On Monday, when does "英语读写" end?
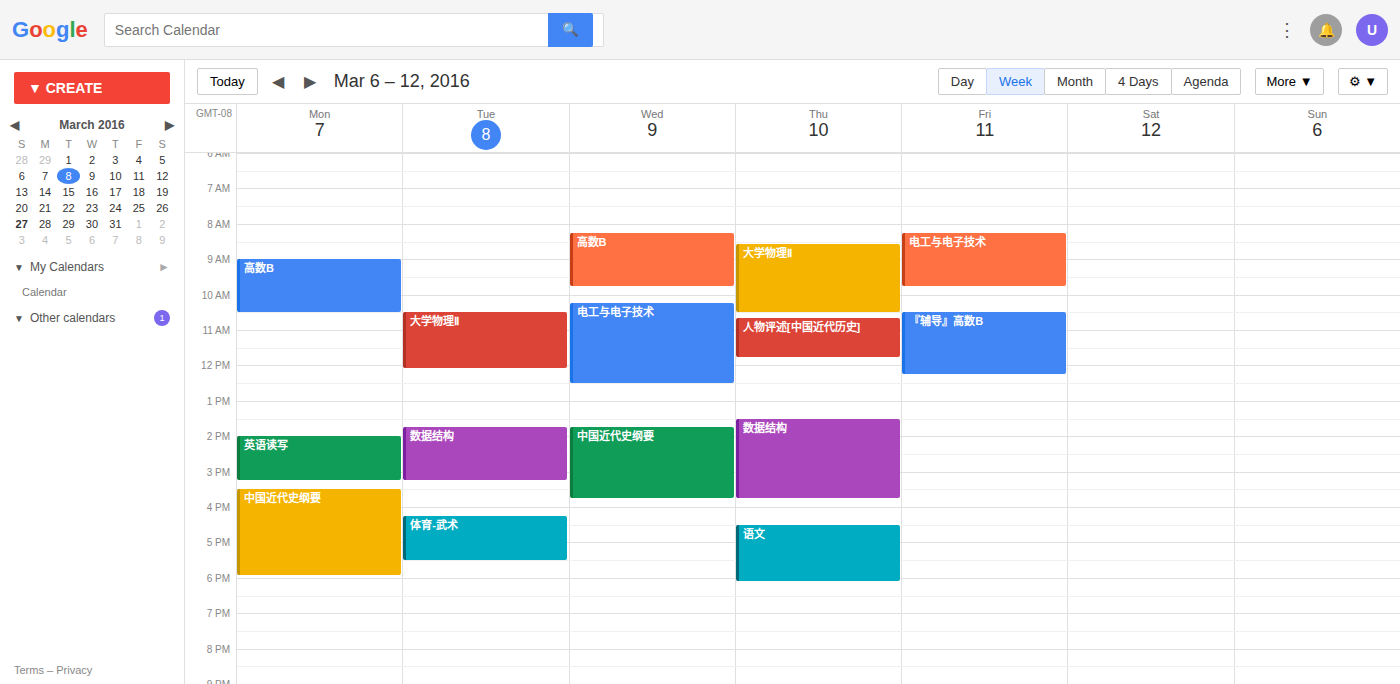
3:15 PM